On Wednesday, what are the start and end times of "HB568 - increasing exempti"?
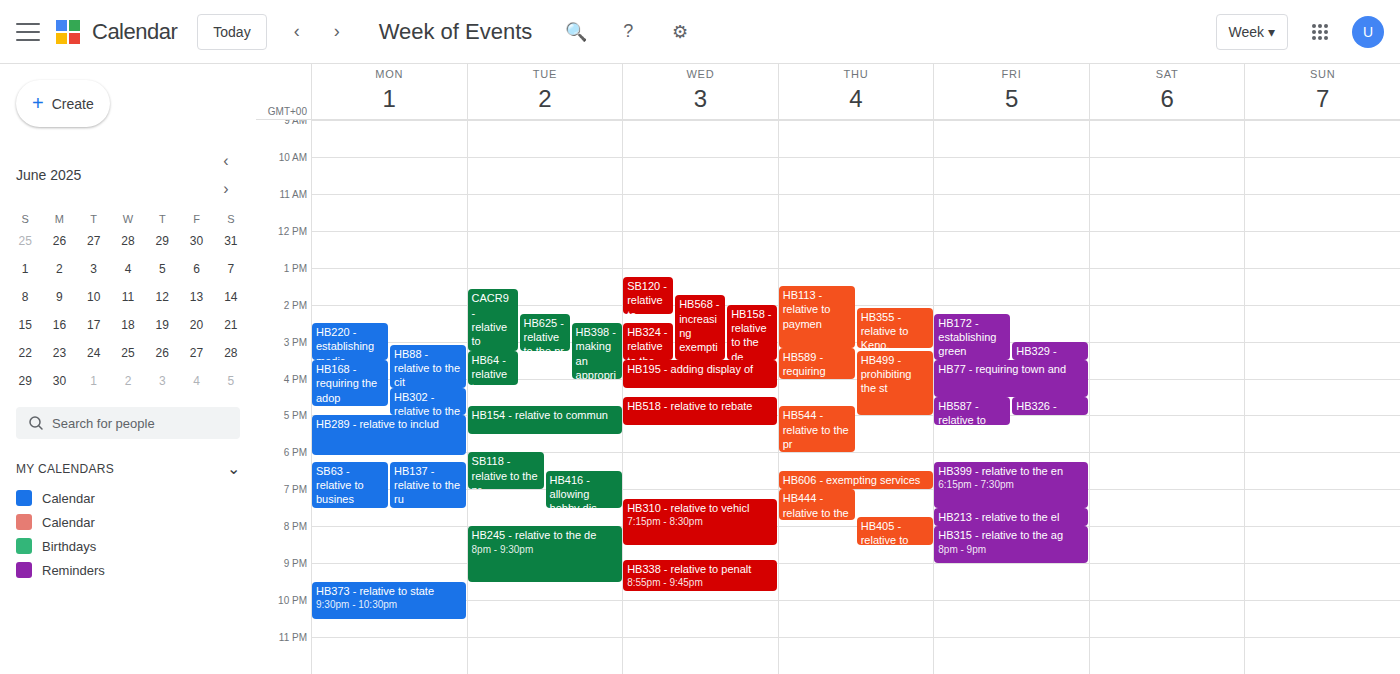
1:45 PM to 3:30 PM